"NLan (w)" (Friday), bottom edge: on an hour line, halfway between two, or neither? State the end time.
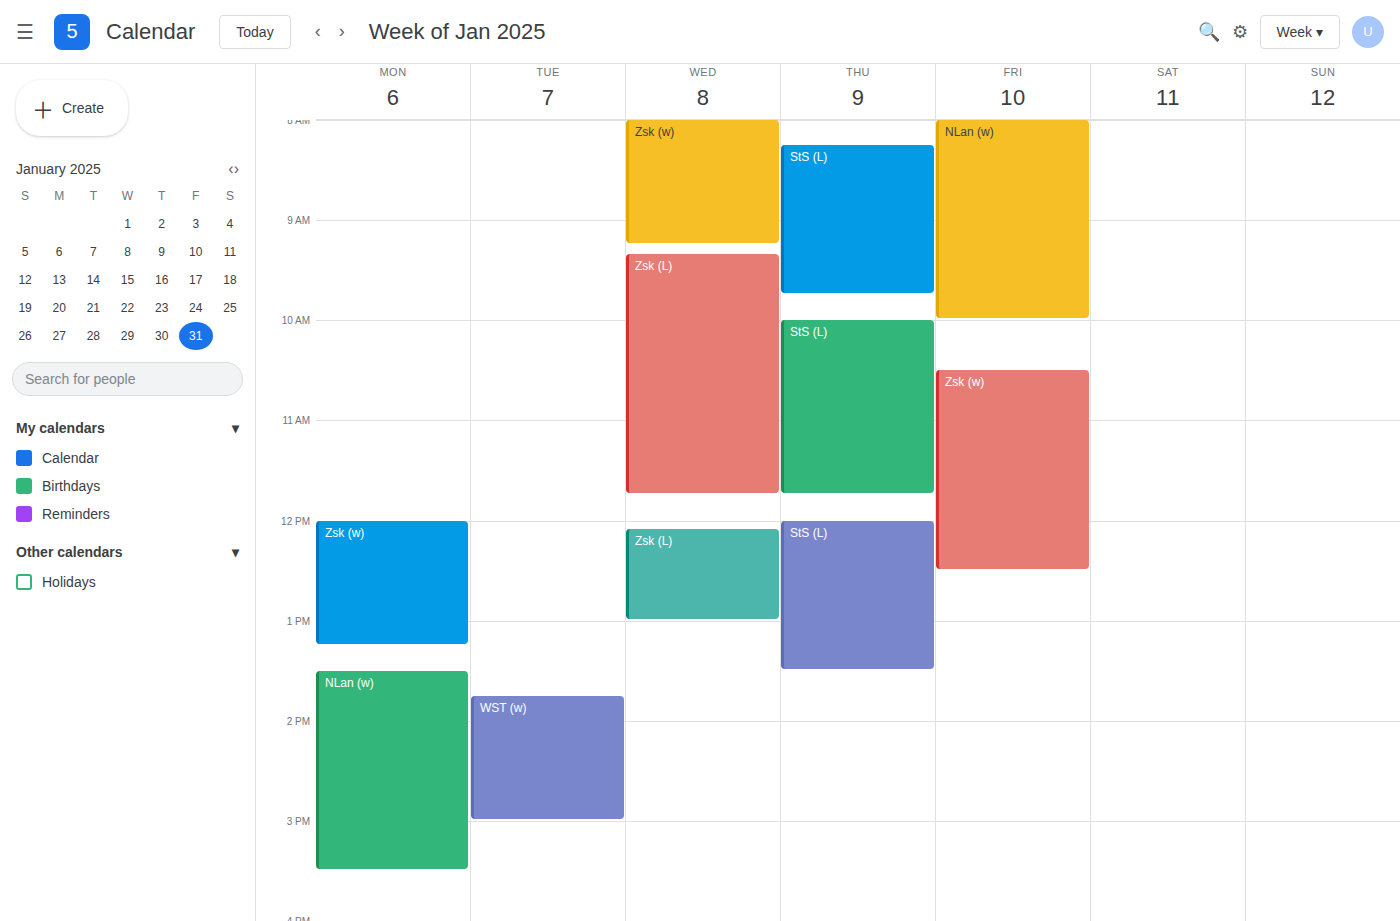
10:00 AM -- exactly on the 10 AM line.